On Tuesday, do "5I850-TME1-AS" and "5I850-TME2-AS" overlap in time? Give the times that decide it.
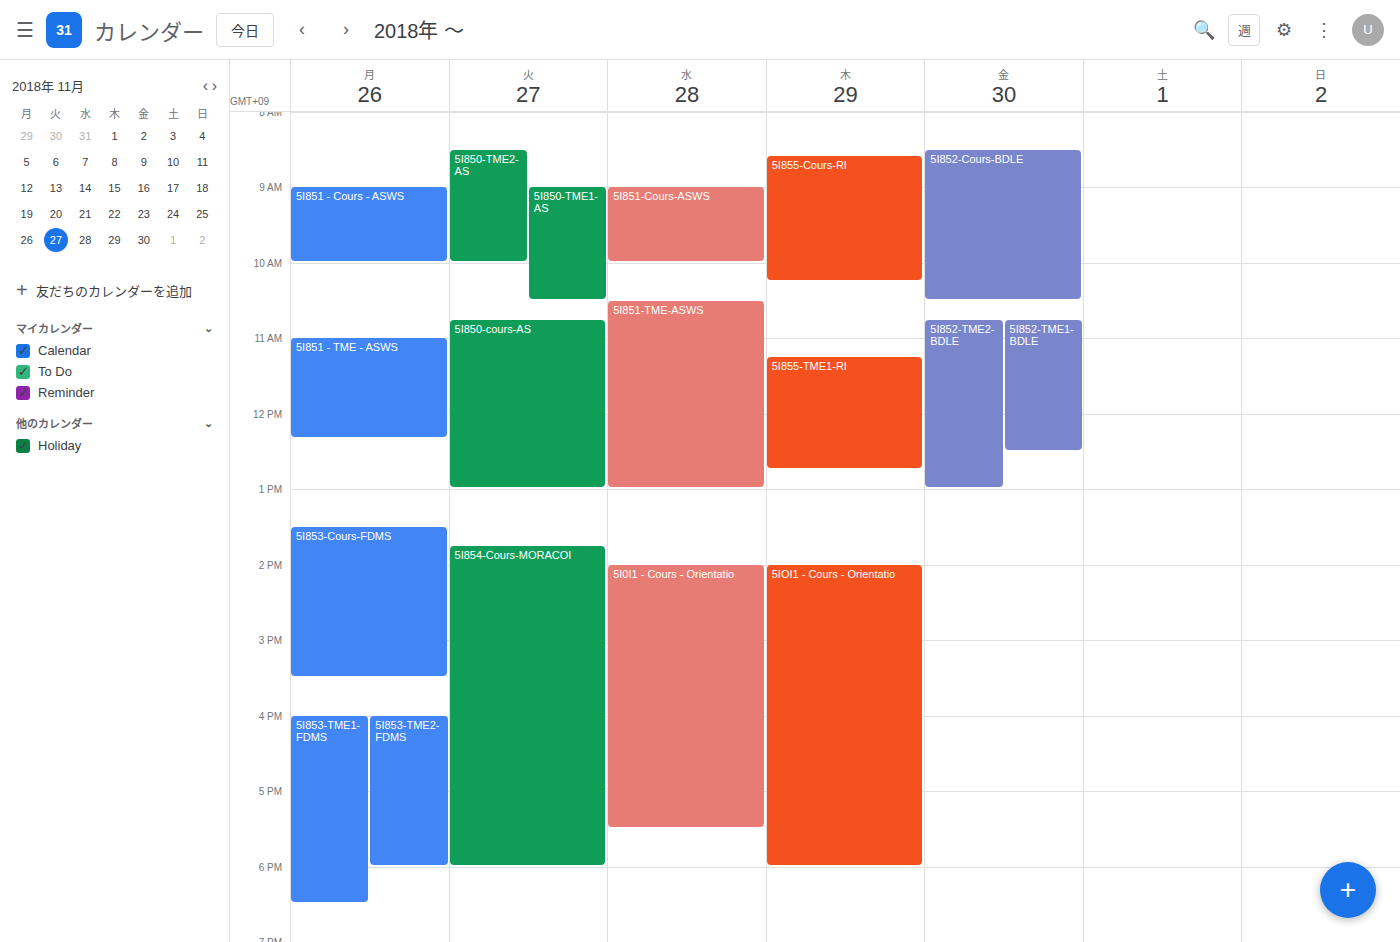
"5I850-TME1-AS" starts at 9:00 AM, before "5I850-TME2-AS" ends at 10:00 AM -- they overlap.